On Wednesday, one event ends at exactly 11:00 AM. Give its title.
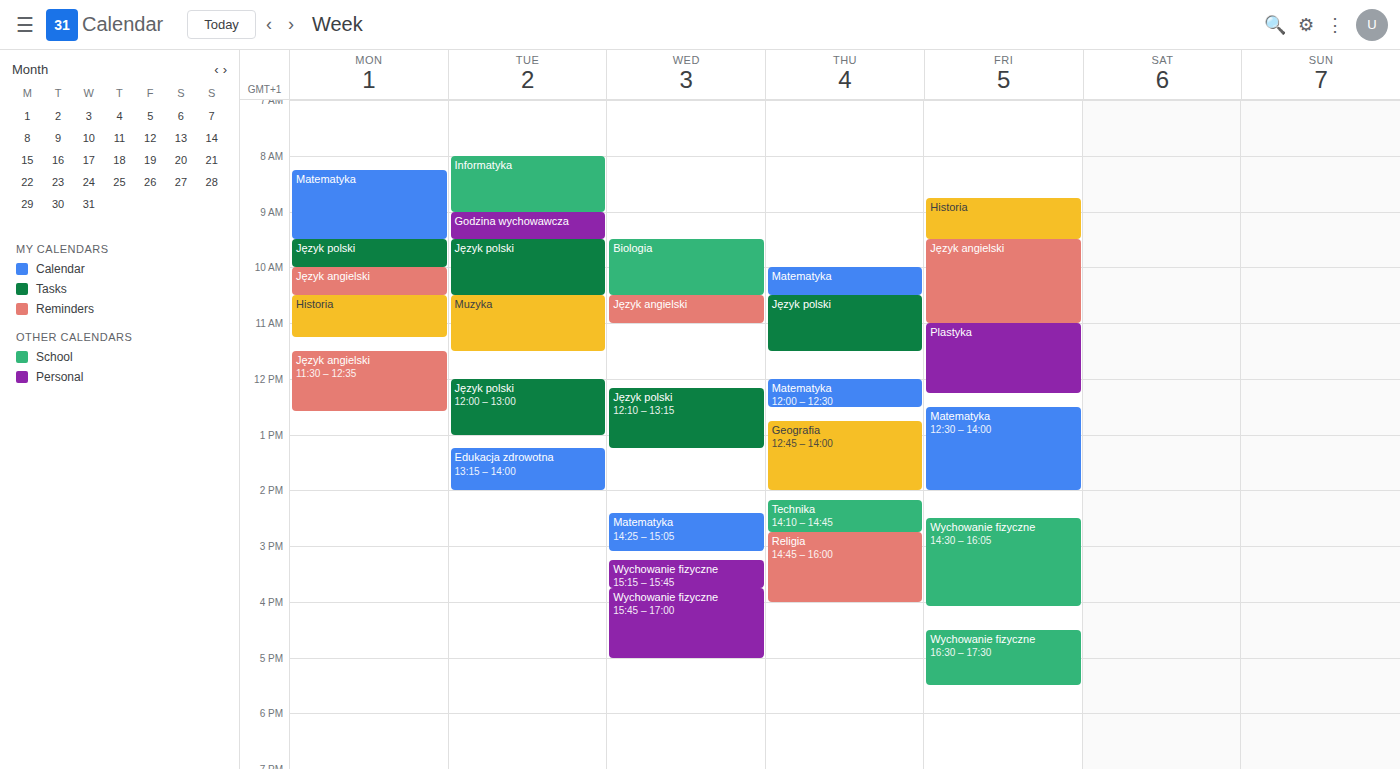
"Język angielski"